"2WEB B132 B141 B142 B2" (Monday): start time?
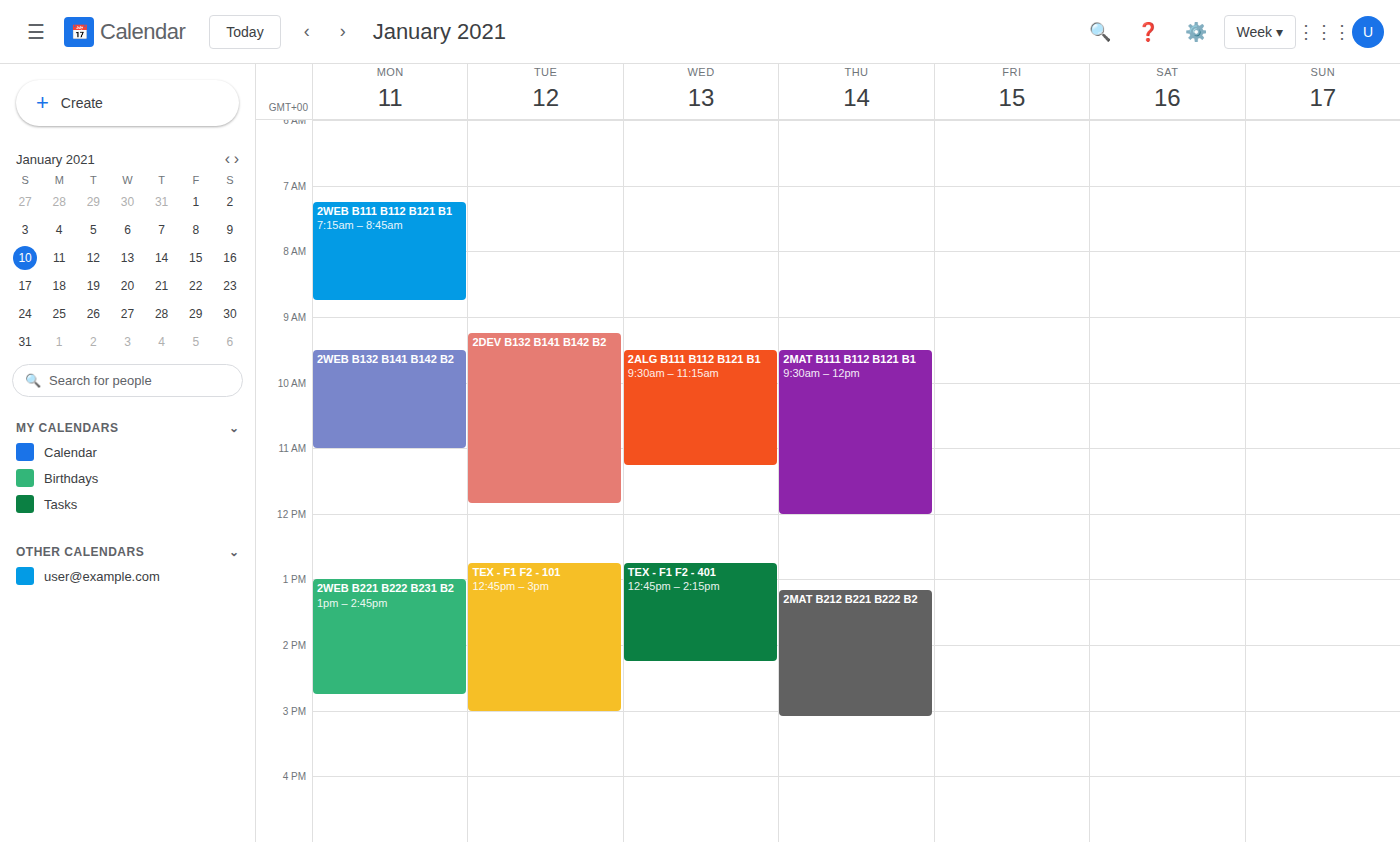
9:30 AM